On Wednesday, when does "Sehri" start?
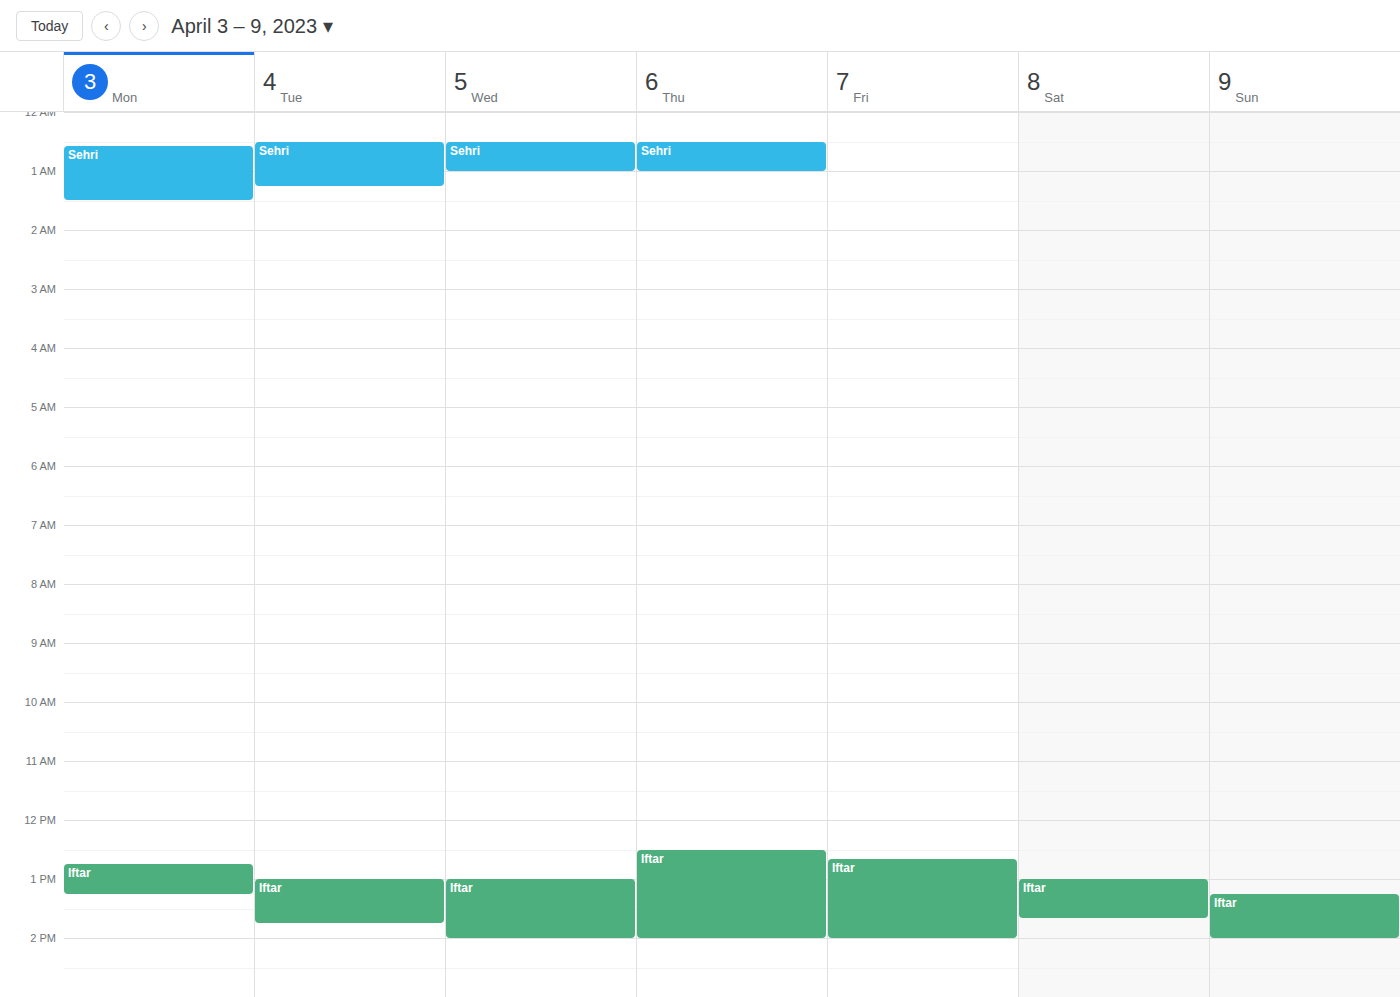
12:30 AM